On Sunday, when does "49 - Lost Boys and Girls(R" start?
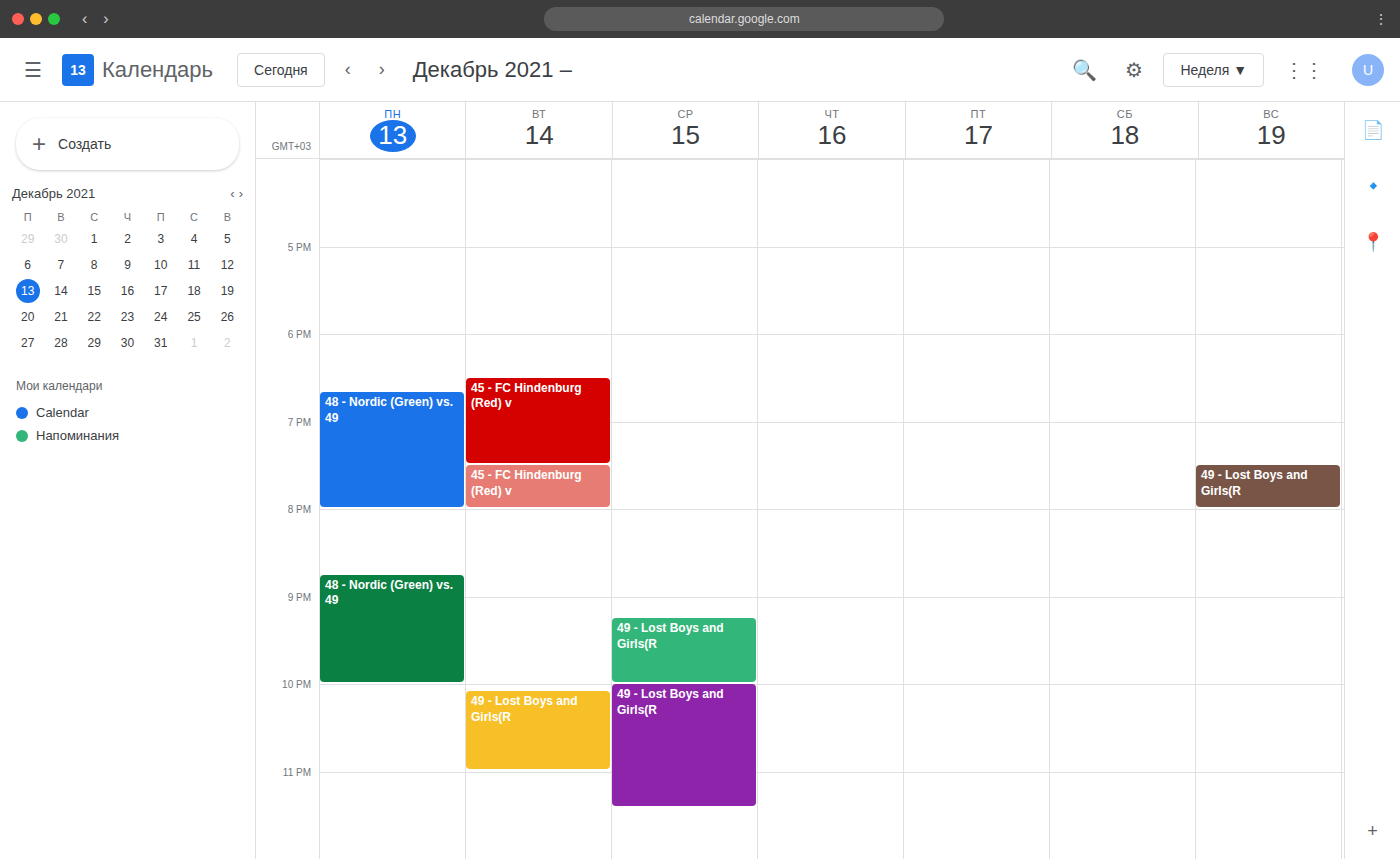
7:30 PM